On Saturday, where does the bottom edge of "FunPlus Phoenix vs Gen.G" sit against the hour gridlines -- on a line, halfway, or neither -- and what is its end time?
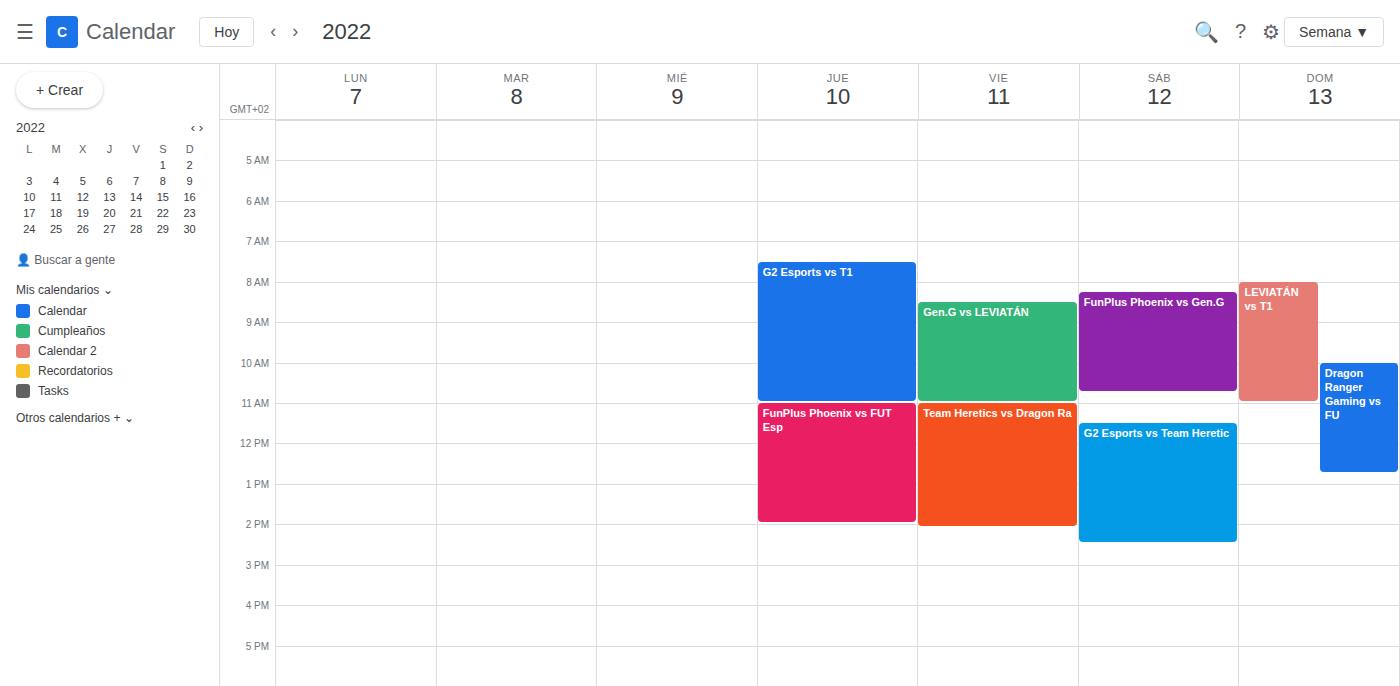
10:45 AM -- neither: three quarters of the way from the 10 AM line to the 11 AM line.